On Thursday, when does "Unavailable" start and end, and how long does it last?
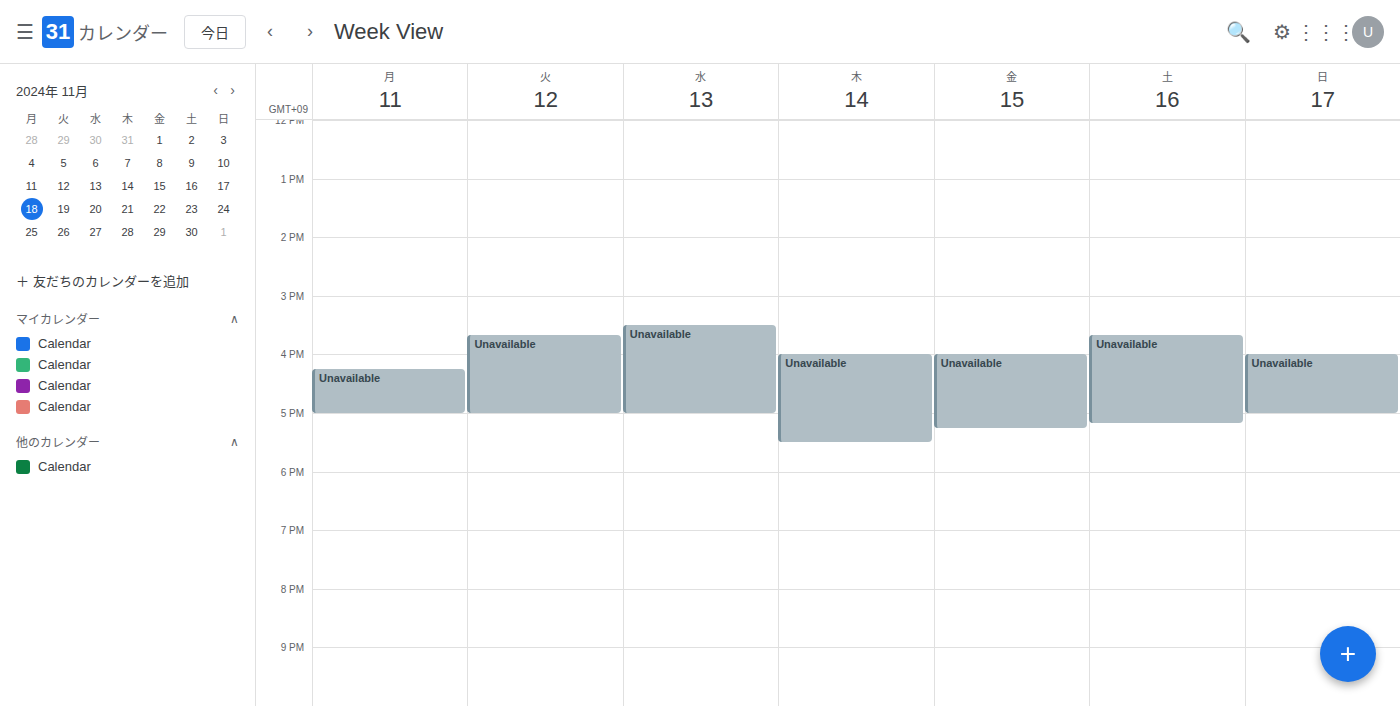
4:00 PM to 5:30 PM, 1 hour 30 minutes